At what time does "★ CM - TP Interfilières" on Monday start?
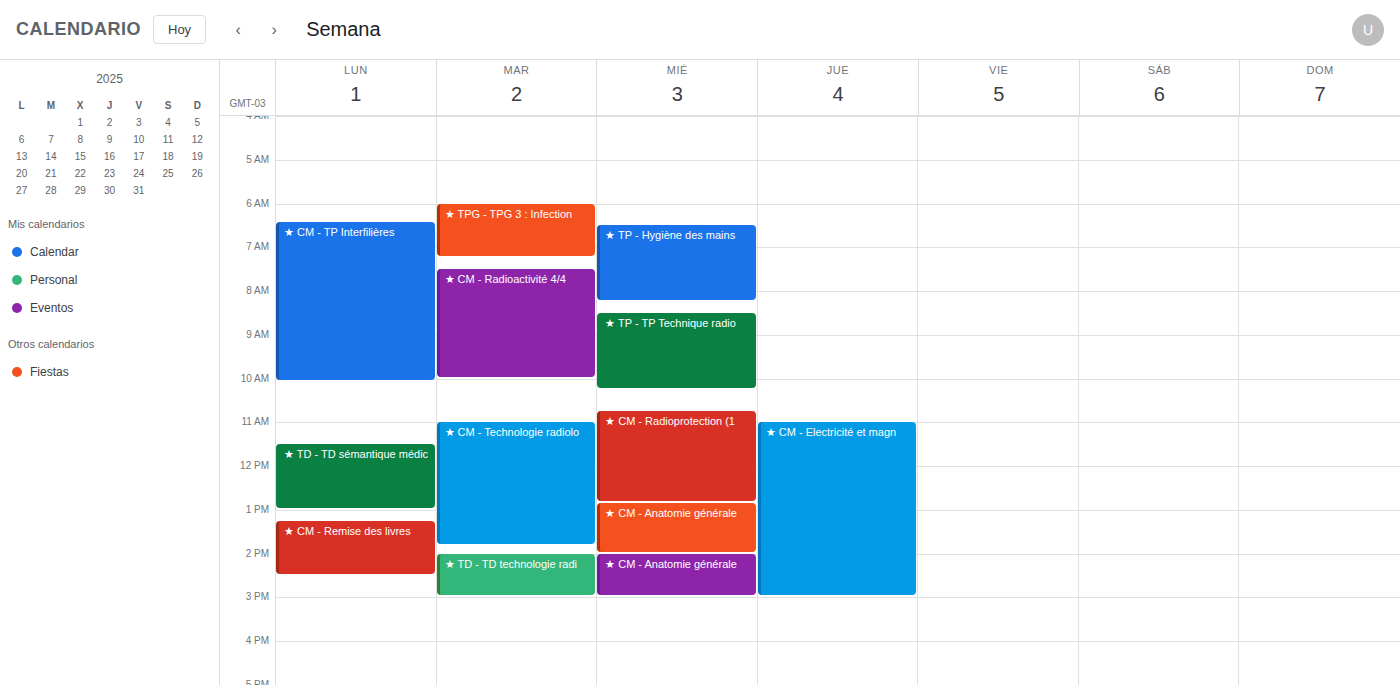
6:25 AM